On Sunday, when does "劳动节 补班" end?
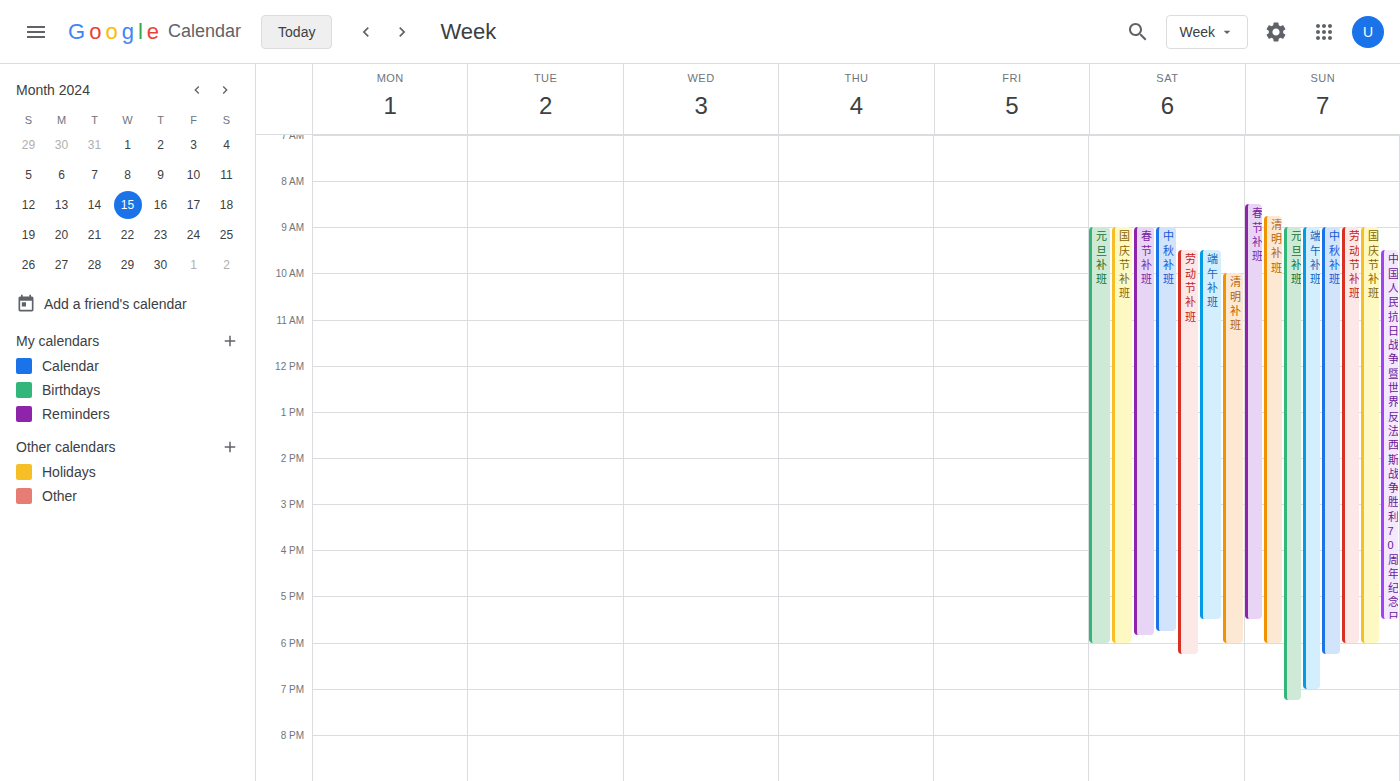
18:00